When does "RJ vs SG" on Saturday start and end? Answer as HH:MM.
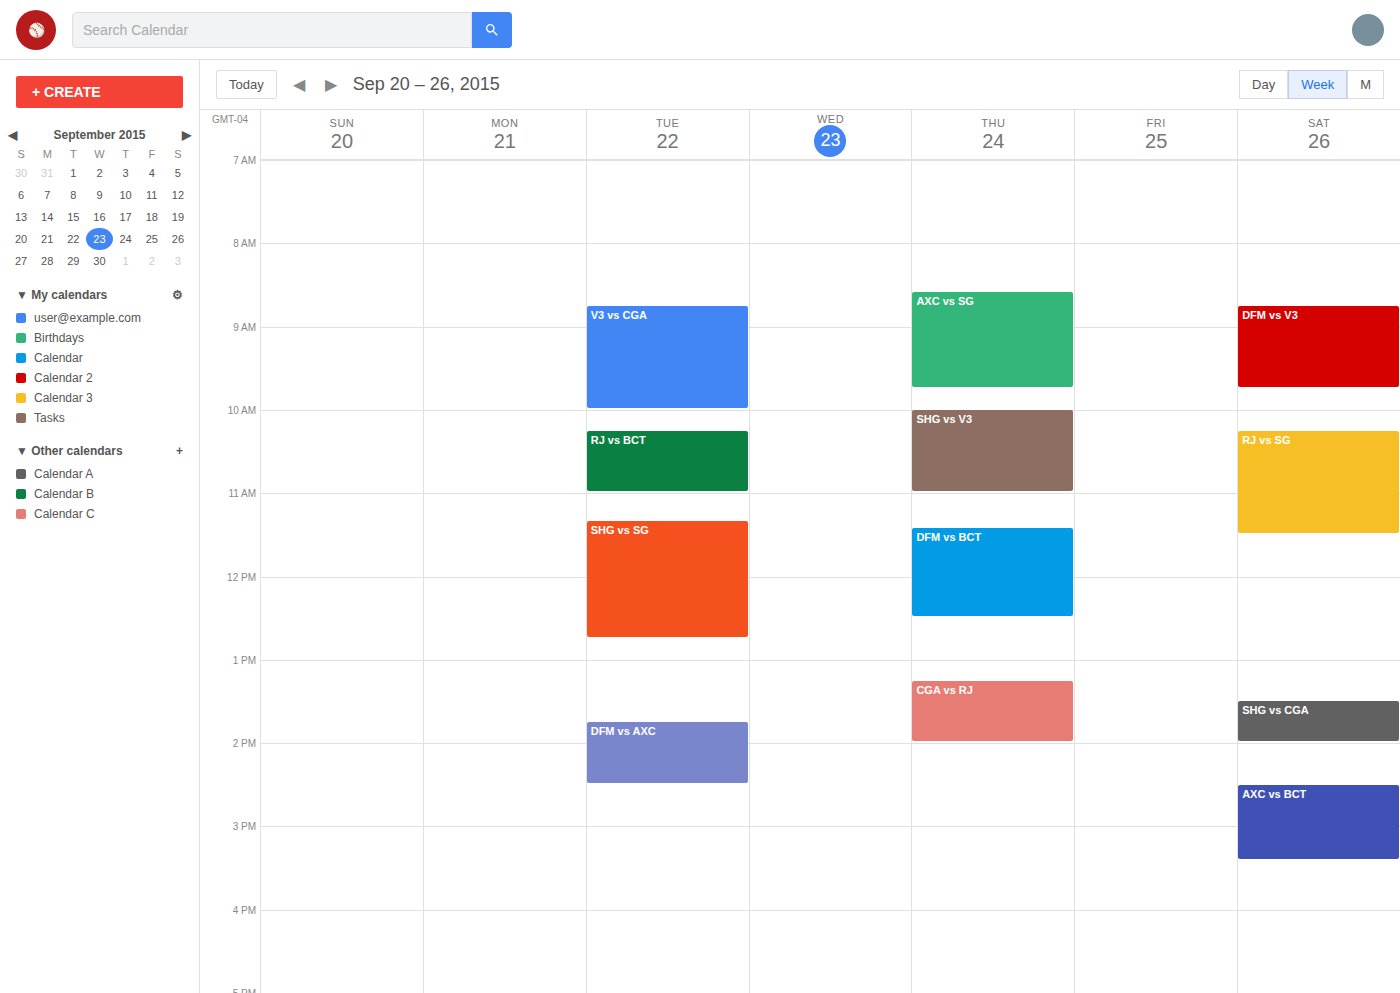
10:15 to 11:30